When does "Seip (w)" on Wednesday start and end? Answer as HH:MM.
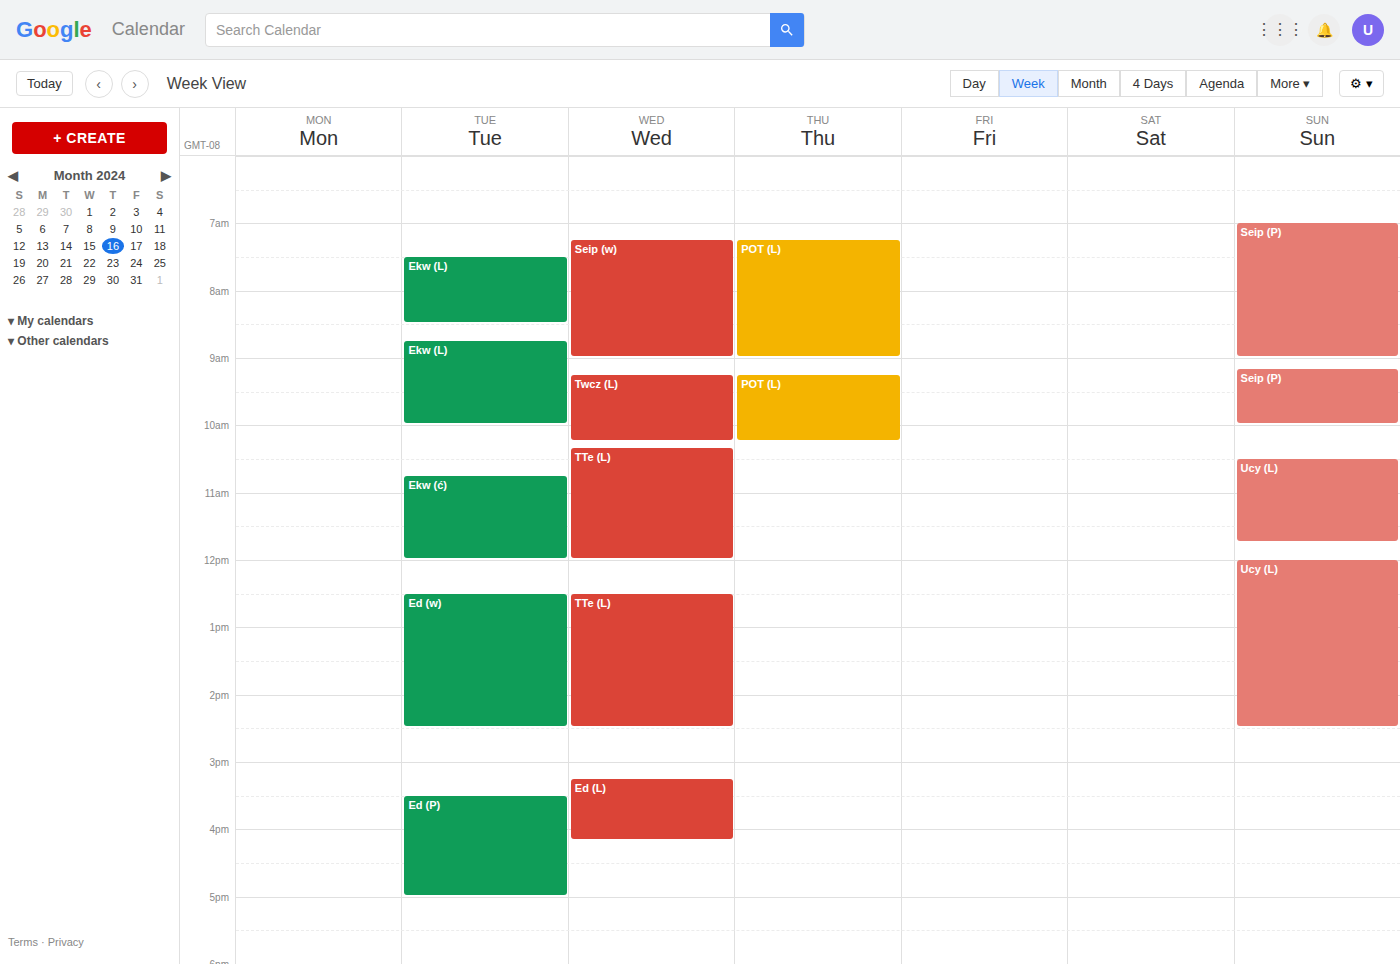
07:15 to 09:00